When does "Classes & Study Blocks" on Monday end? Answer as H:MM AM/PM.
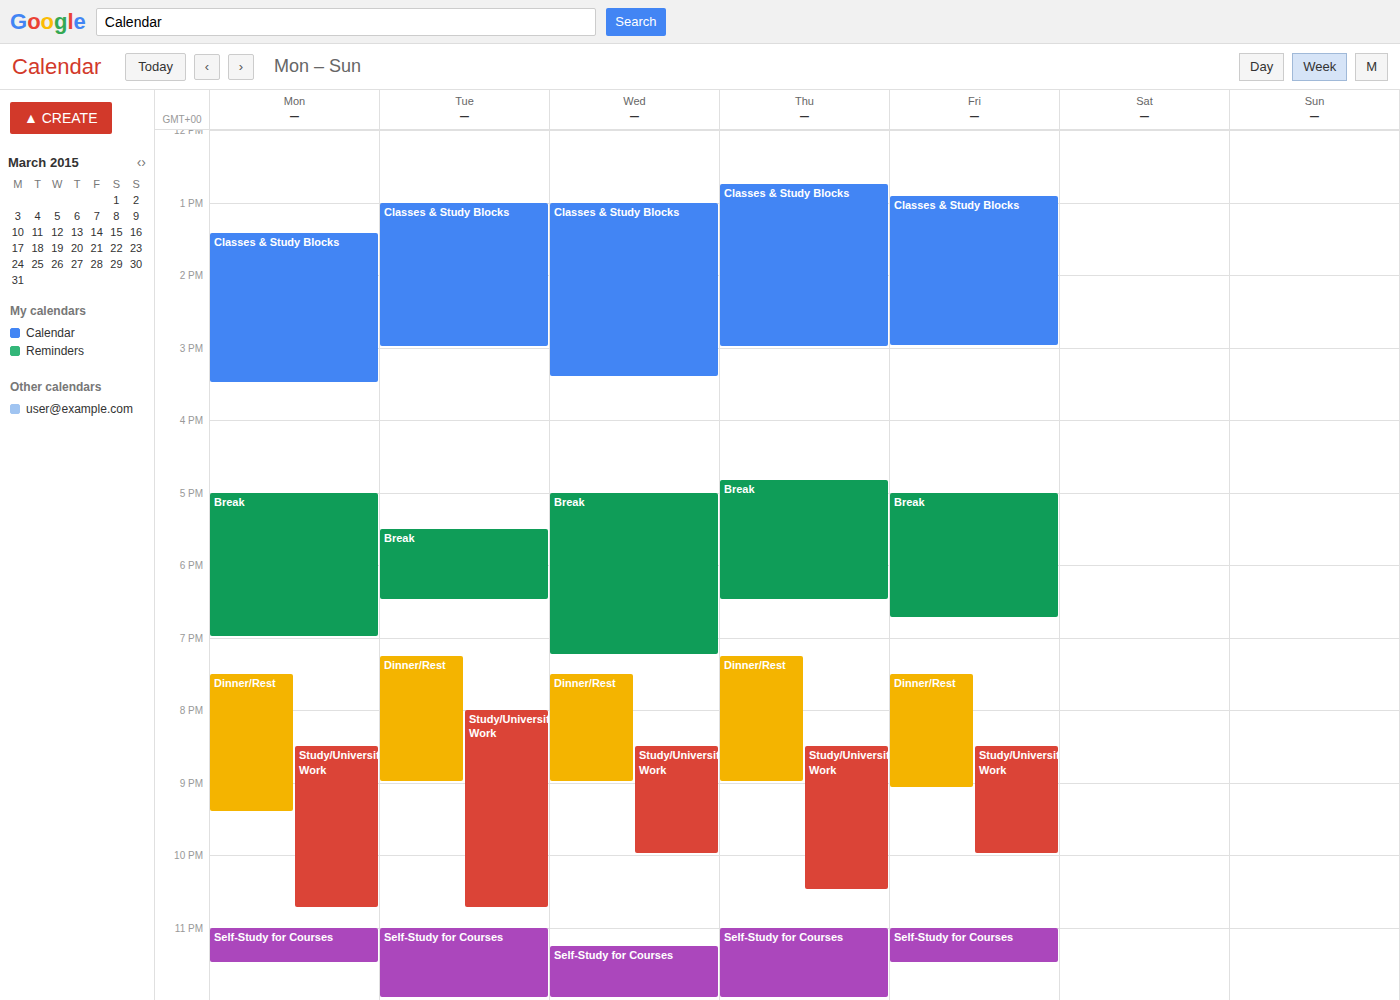
3:30 PM